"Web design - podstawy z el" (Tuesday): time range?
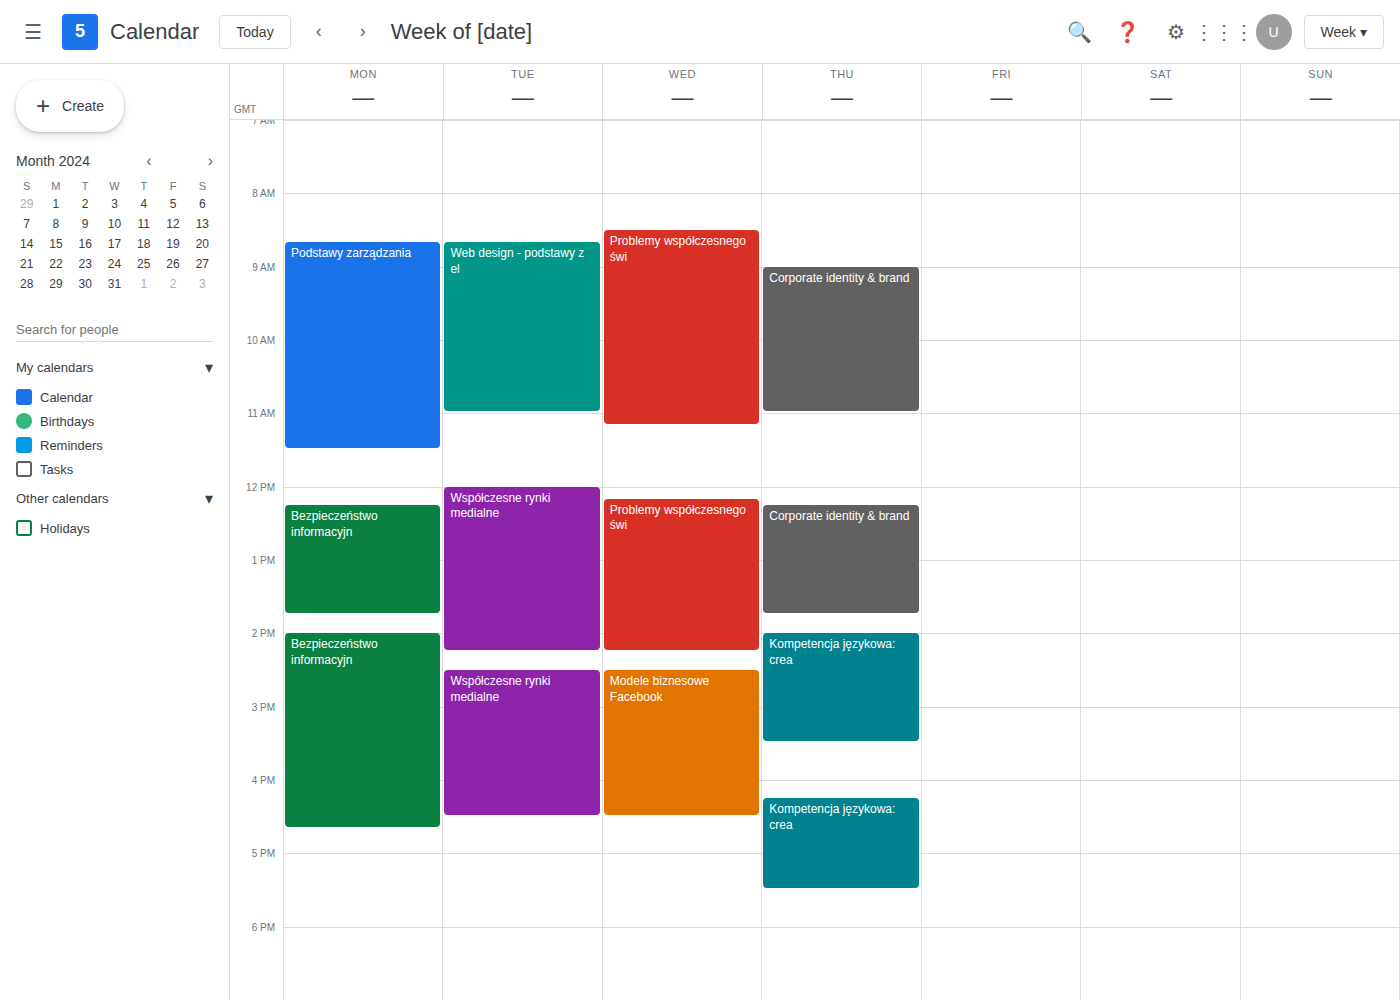
8:40 AM to 11:00 AM